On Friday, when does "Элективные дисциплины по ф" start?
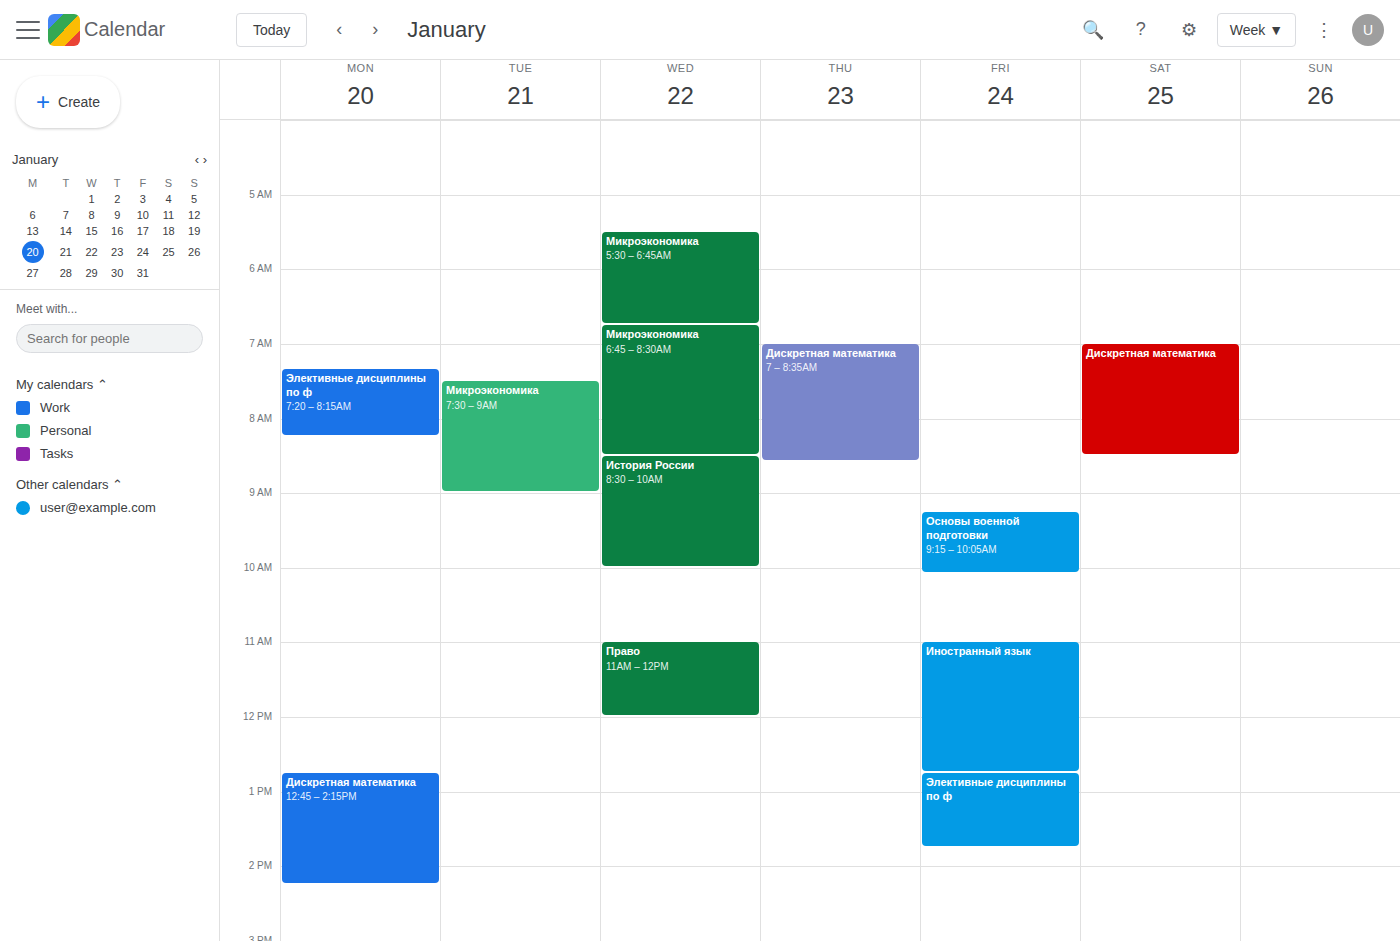
12:45 PM